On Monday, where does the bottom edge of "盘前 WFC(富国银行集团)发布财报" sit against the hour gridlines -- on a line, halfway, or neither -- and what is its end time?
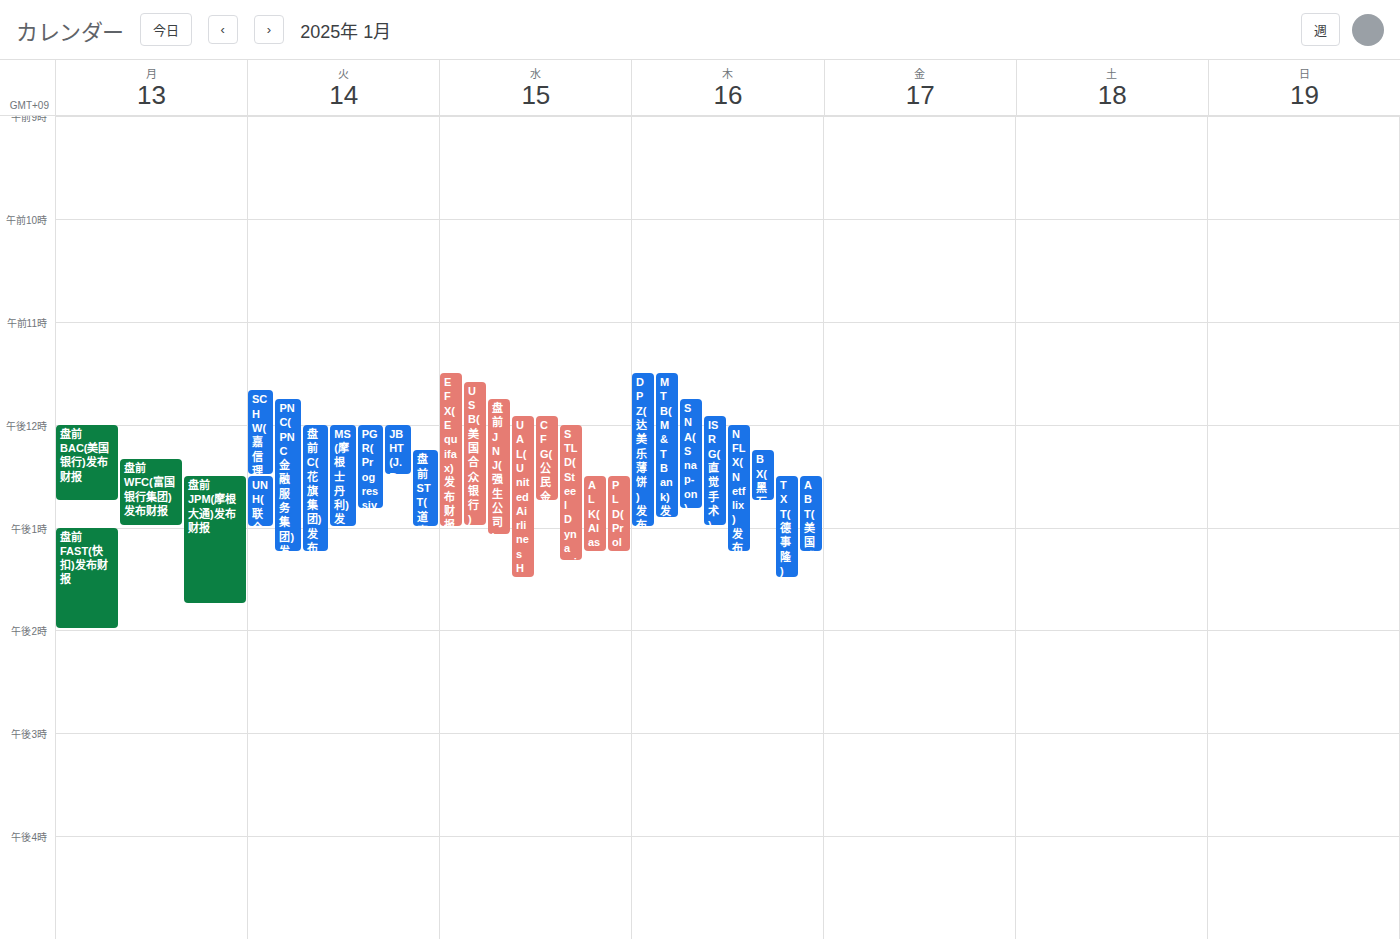
1:00 PM -- exactly on the 1 PM line.